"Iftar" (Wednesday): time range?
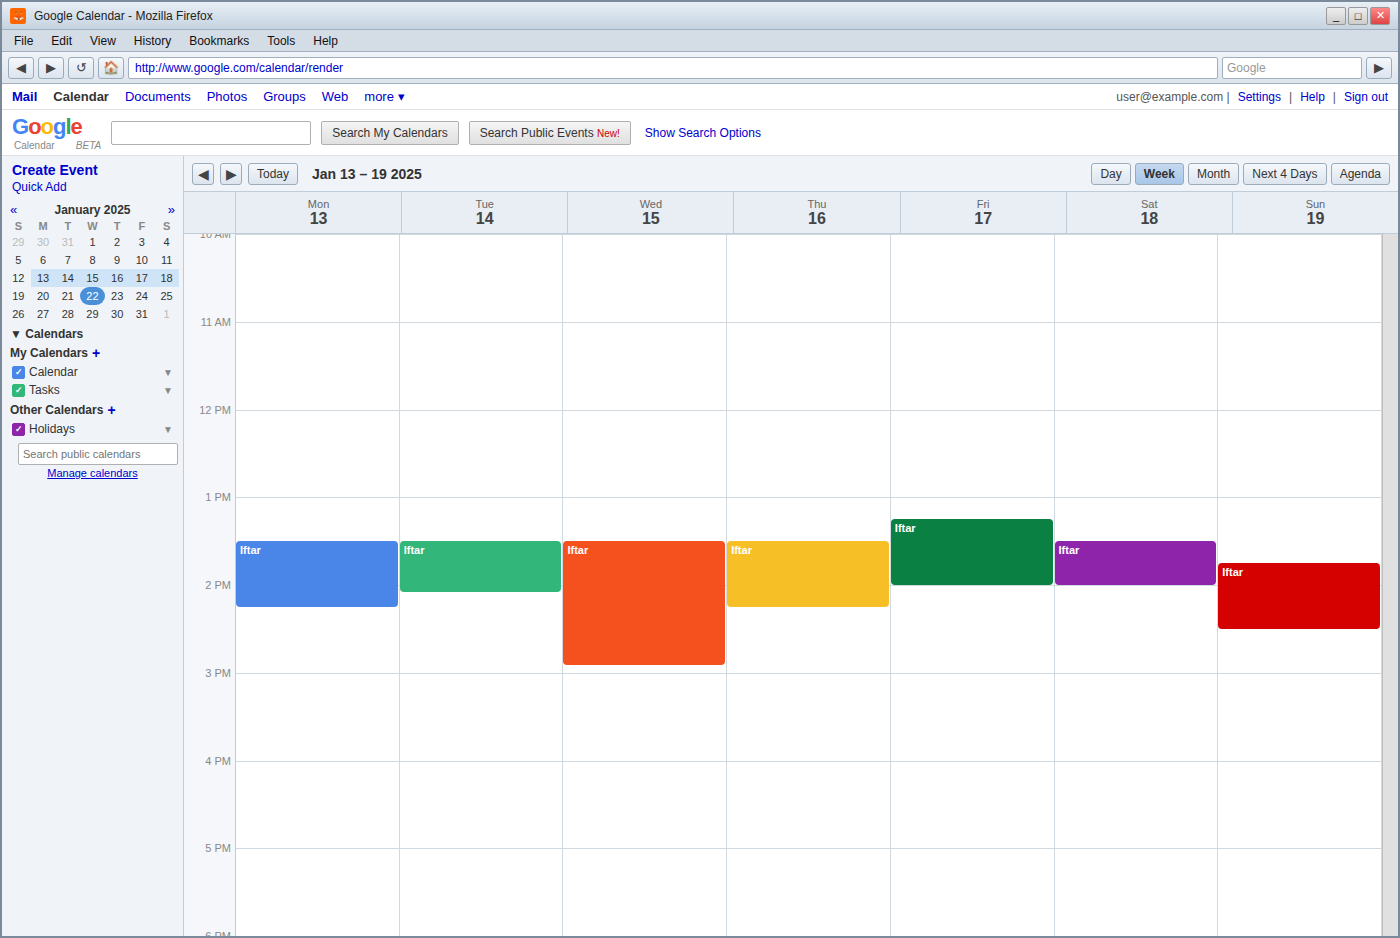
1:30 PM to 2:55 PM